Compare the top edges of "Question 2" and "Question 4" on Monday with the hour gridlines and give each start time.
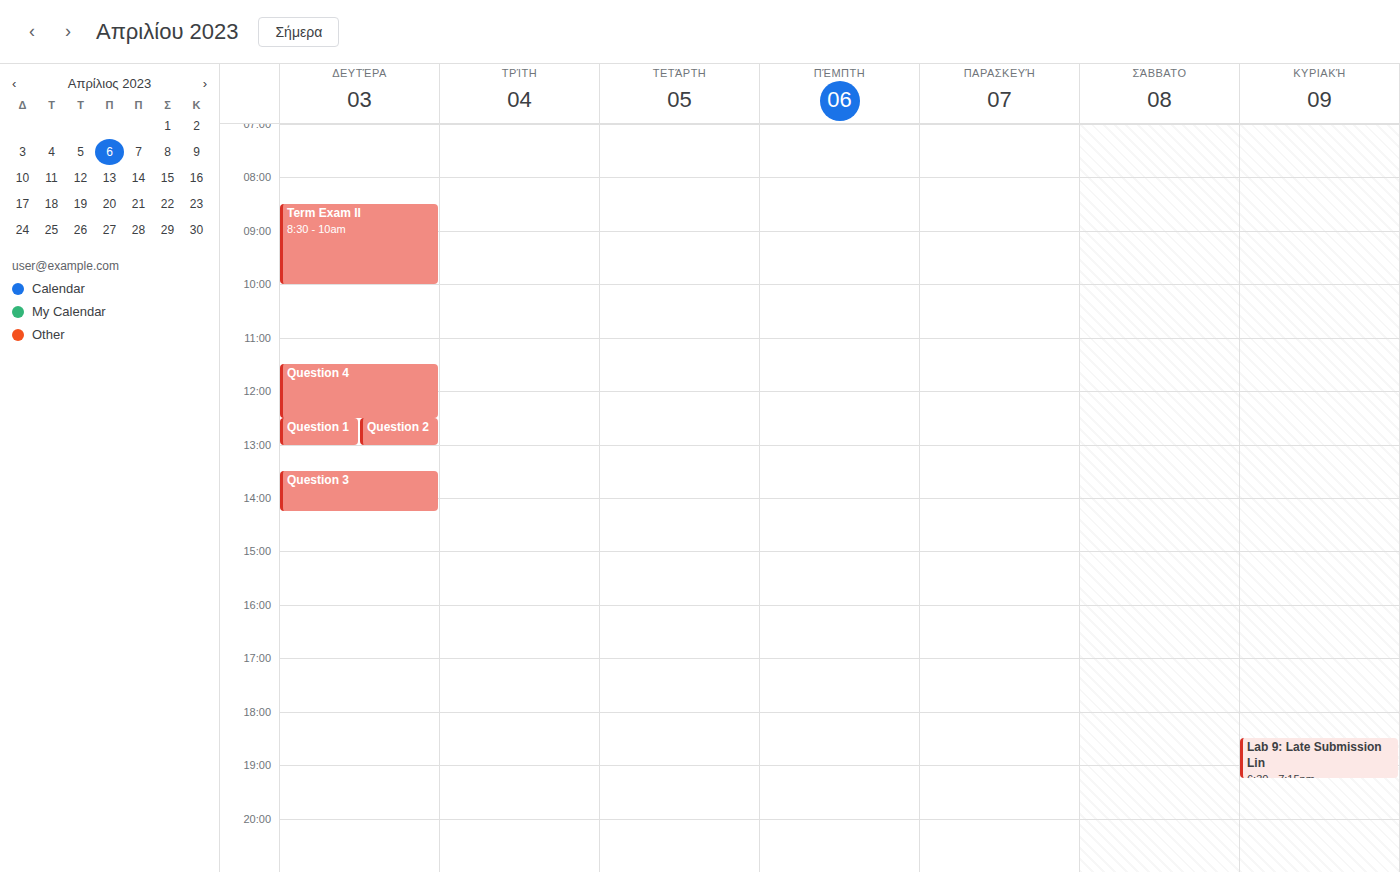
"Question 2": 12:30, halfway between the 12:00 and 13:00 lines. "Question 4": 11:30, halfway between the 11:00 and 12:00 lines.